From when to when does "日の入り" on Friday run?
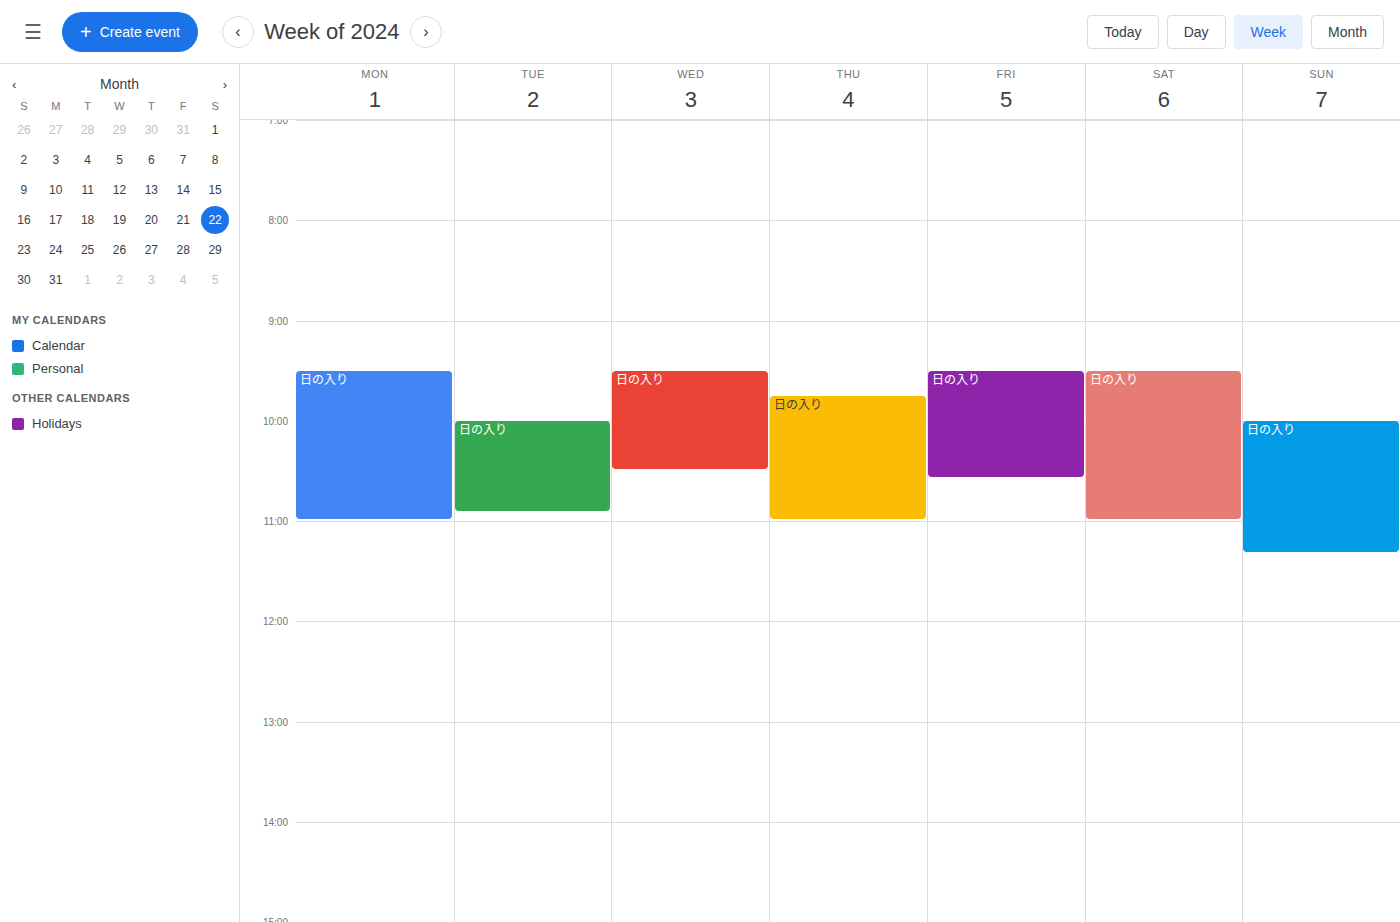
9:30 AM to 10:35 AM